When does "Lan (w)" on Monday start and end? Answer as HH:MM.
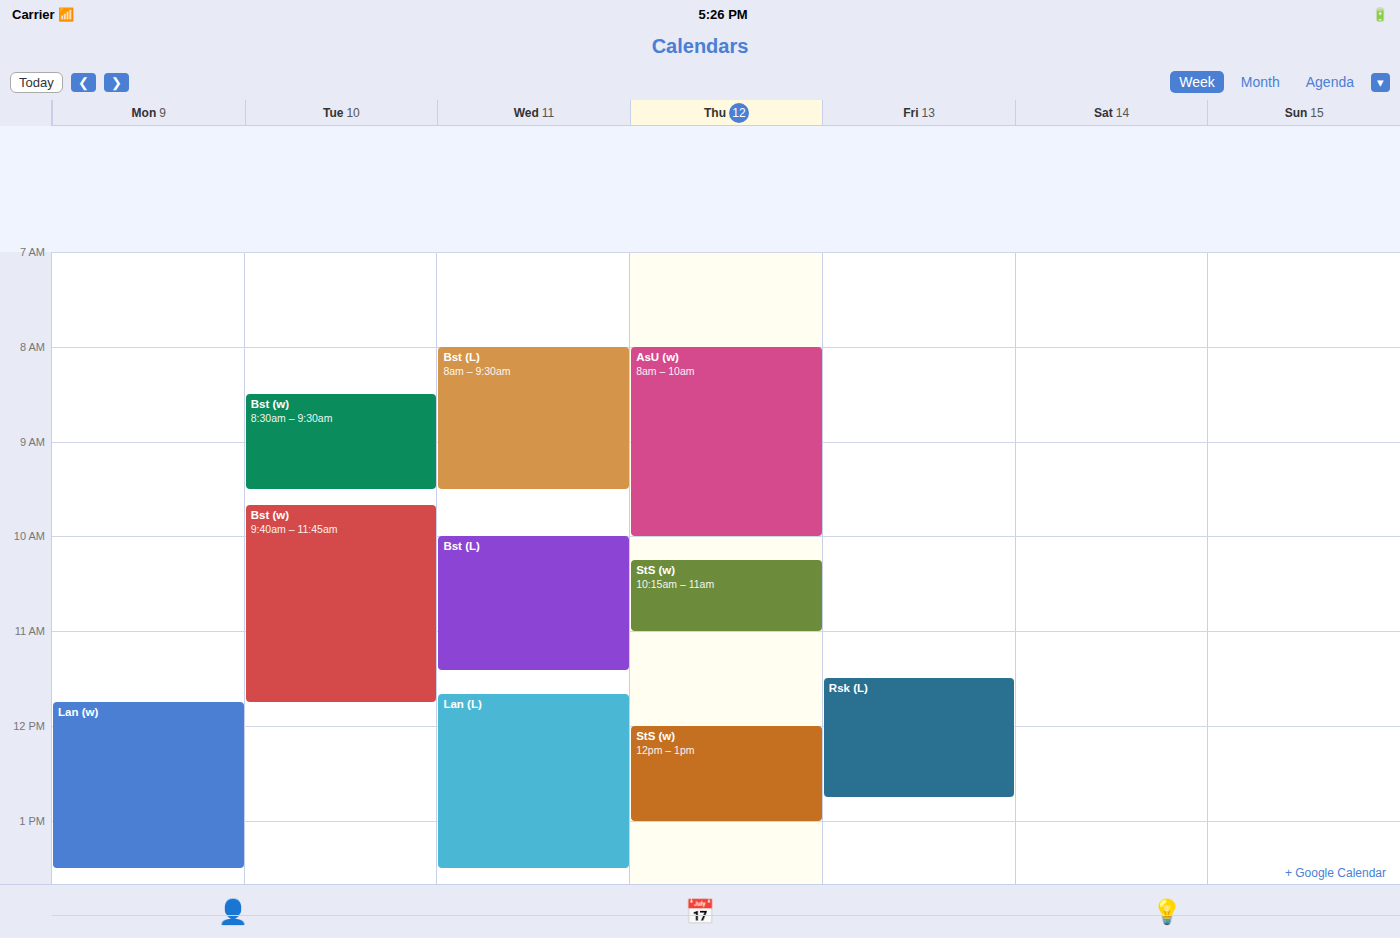
11:45 to 13:30